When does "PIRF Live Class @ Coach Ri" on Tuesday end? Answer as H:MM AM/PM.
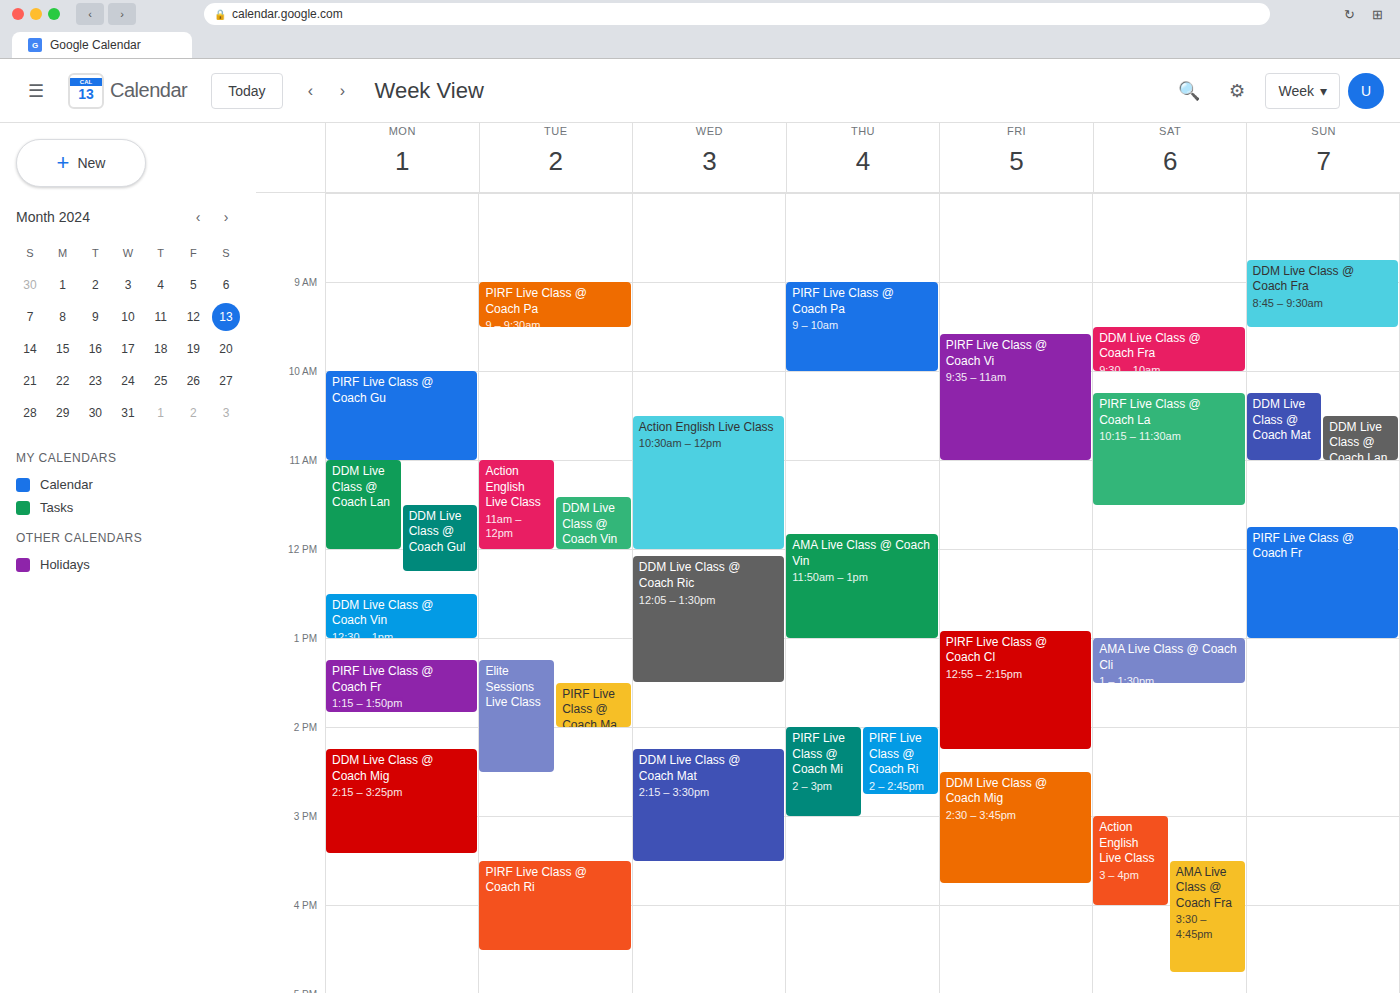
4:30 PM